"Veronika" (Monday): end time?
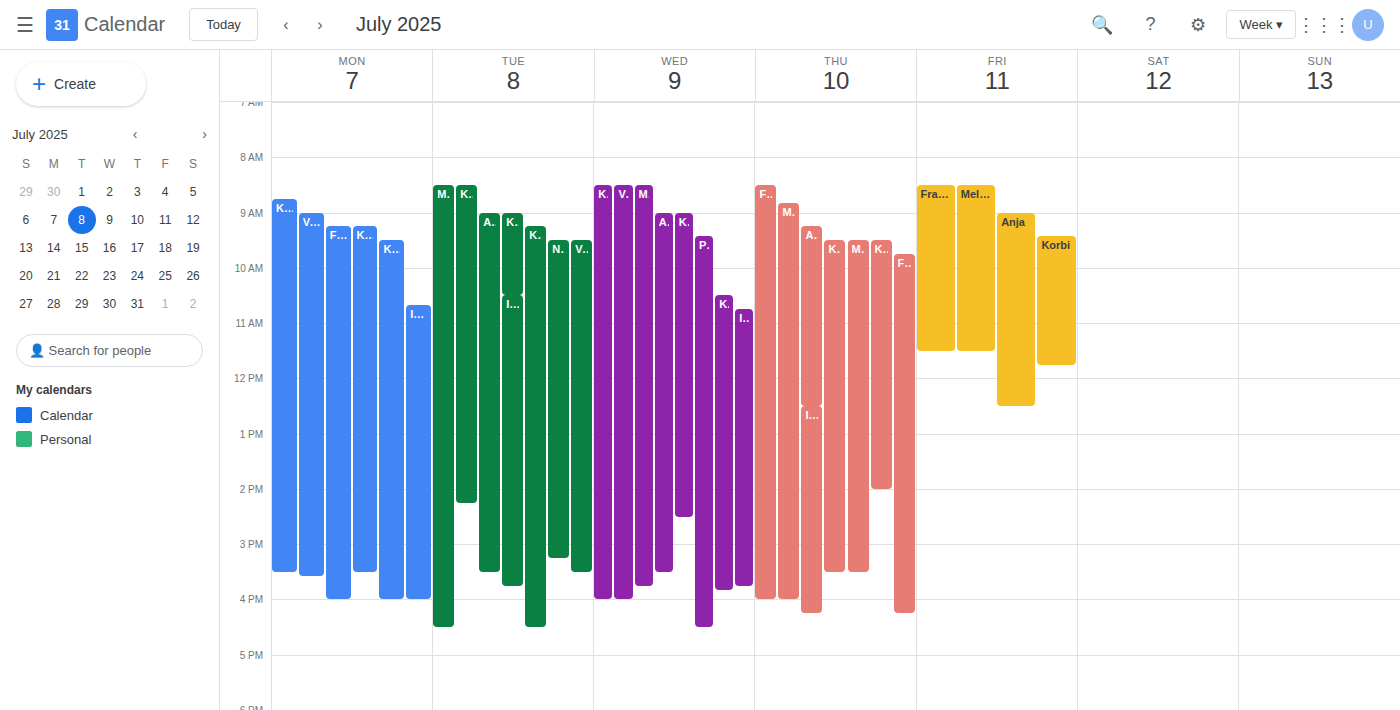
3:35 PM